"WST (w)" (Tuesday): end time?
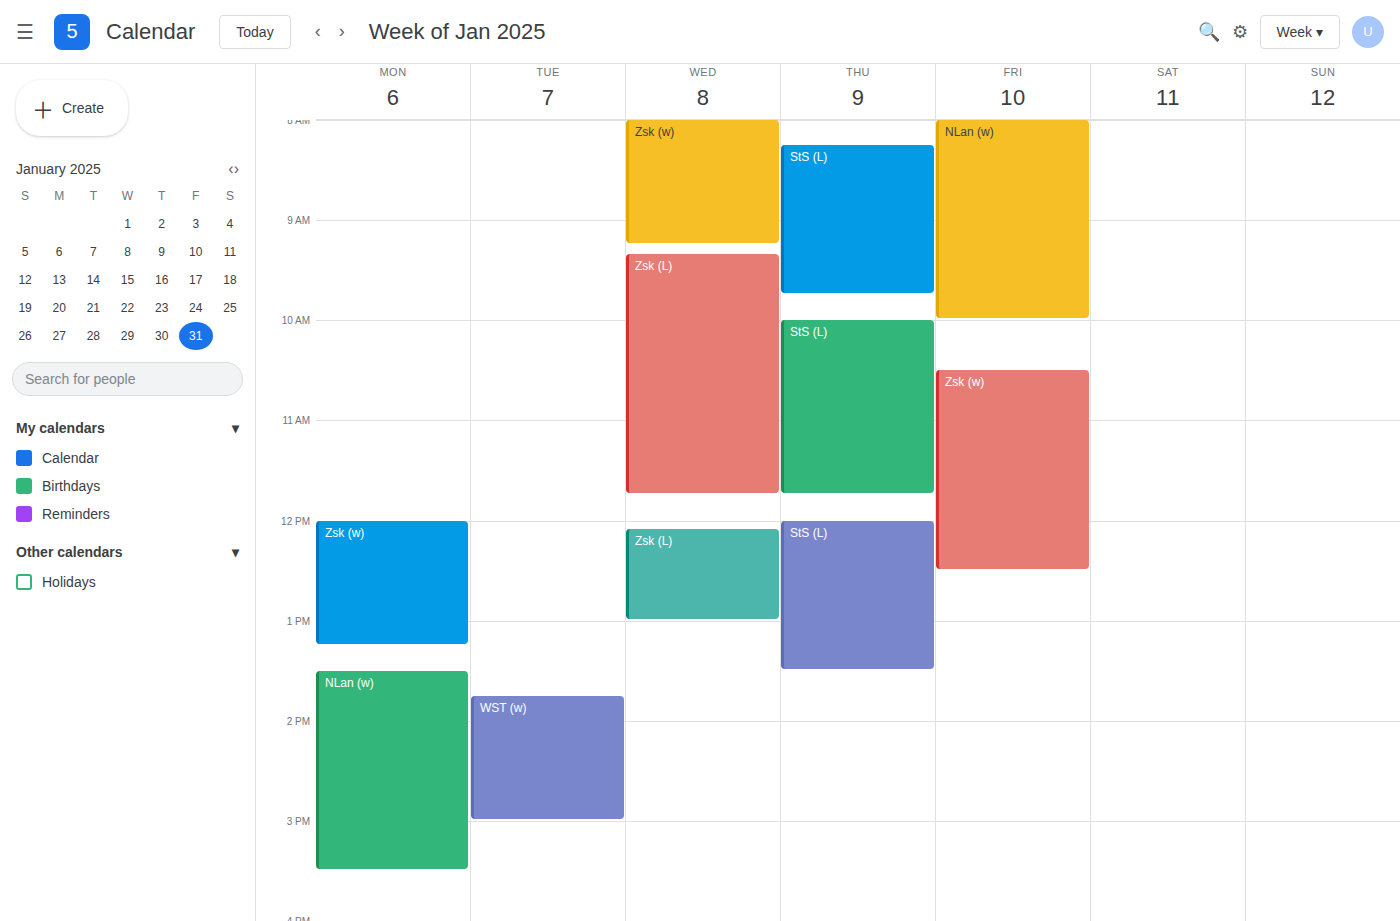
3:00 PM